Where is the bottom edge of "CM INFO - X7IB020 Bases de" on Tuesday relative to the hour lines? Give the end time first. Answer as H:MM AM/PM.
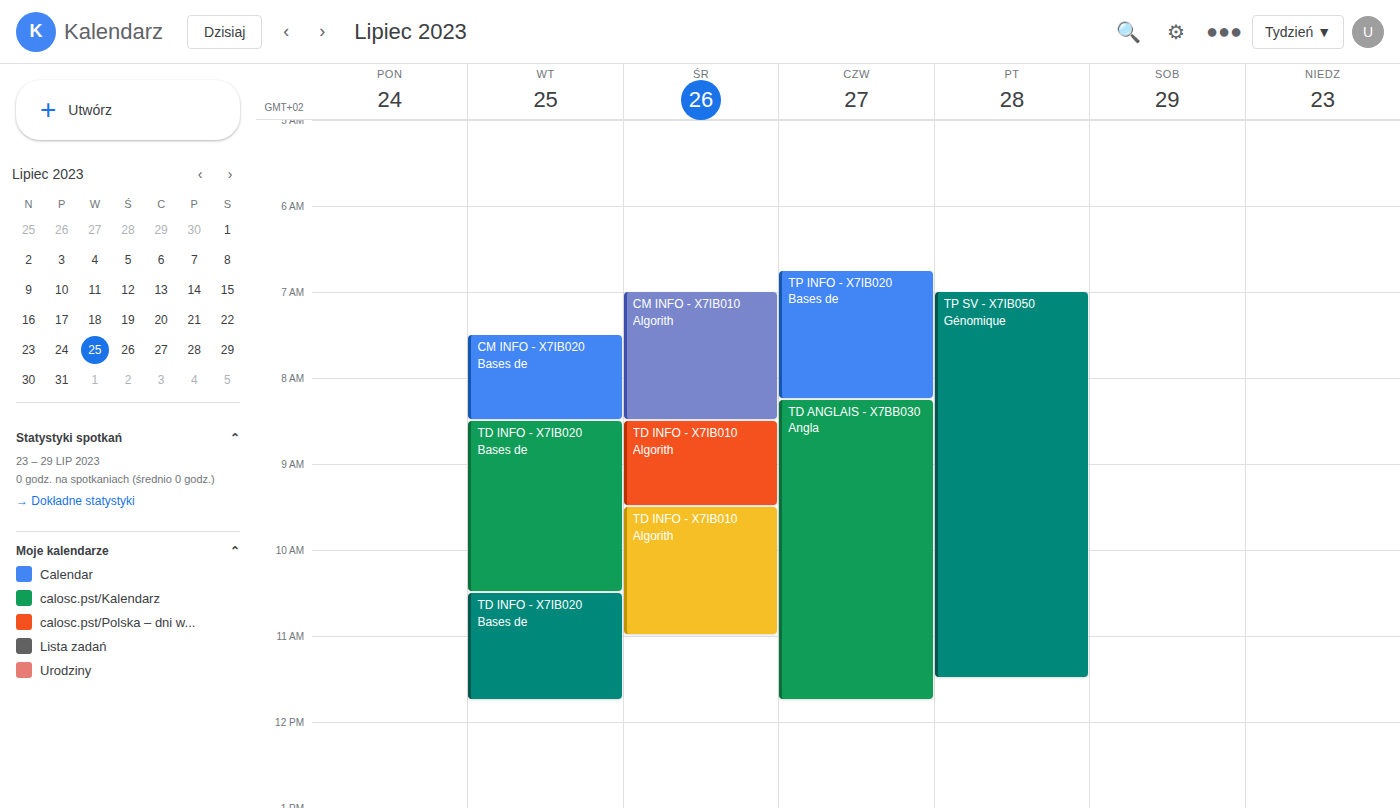
8:30 AM -- halfway between the 8 AM and 9 AM lines.